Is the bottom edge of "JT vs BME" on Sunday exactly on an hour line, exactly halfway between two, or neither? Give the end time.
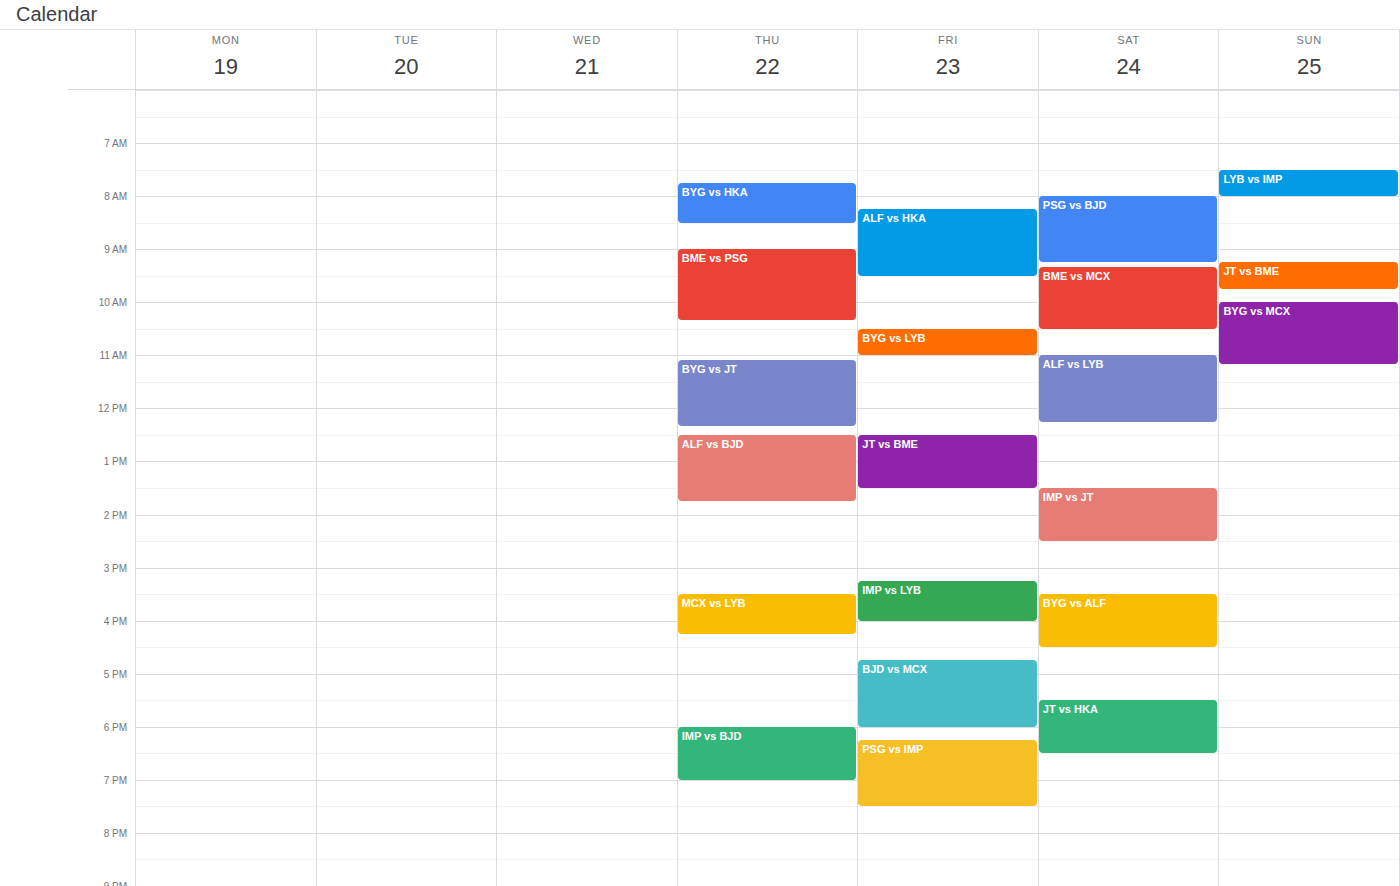
09:45 -- neither: three quarters of the way from the 09:00 line to the 10:00 line.